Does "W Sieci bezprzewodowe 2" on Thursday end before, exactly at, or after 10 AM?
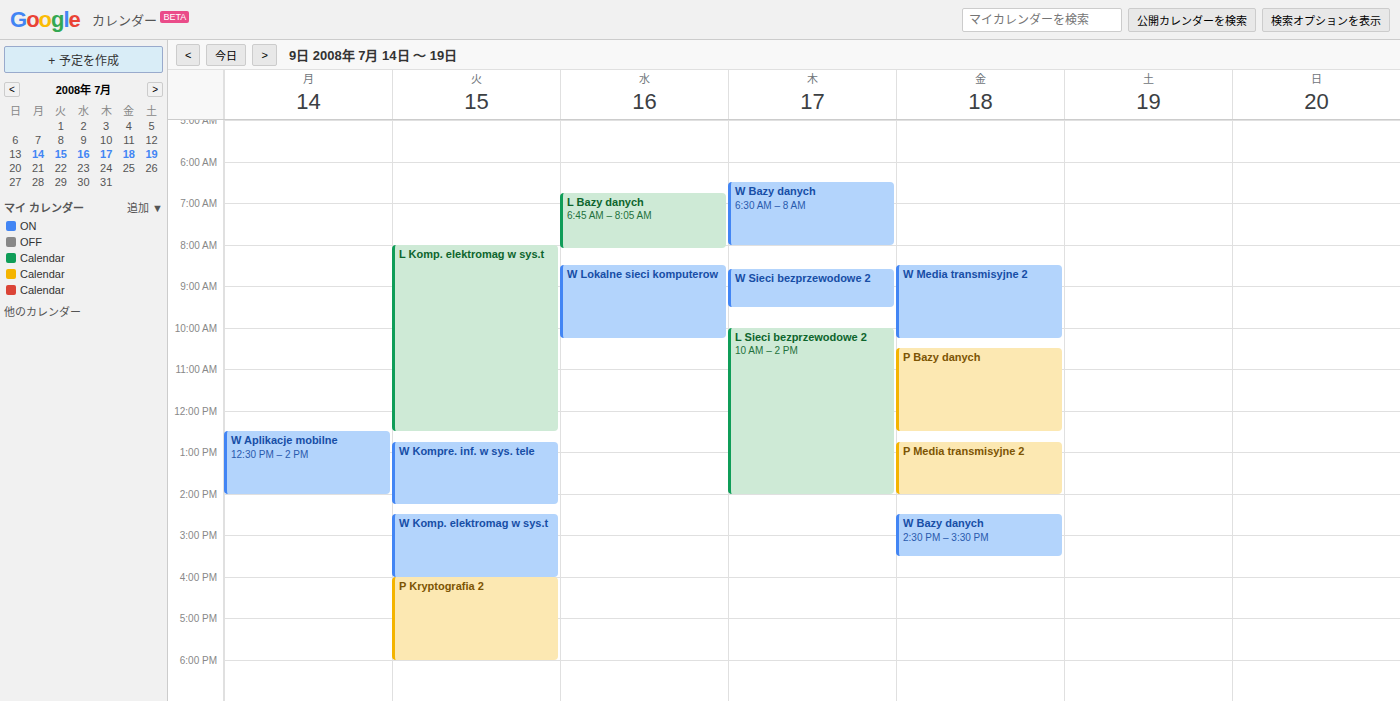
9:30 AM -- before 10 AM, 30 minutes above the 10 AM line.